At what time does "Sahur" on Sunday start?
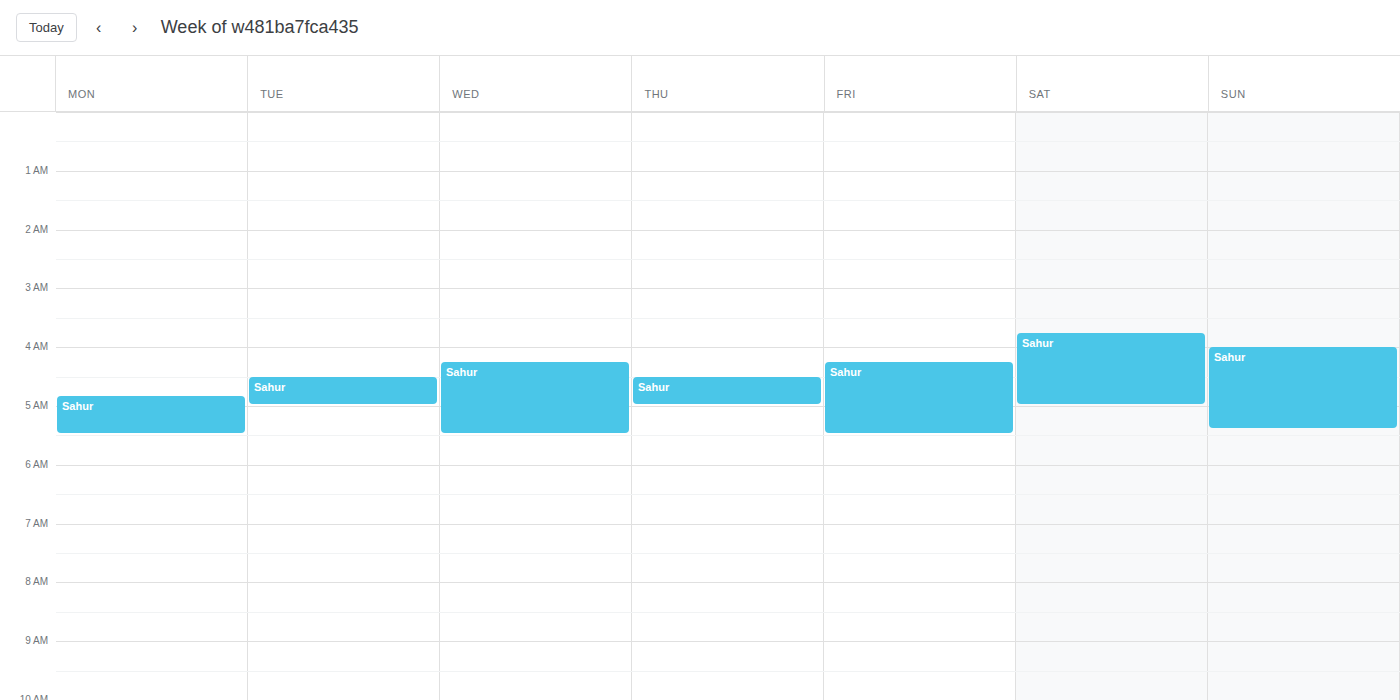
4:00 AM